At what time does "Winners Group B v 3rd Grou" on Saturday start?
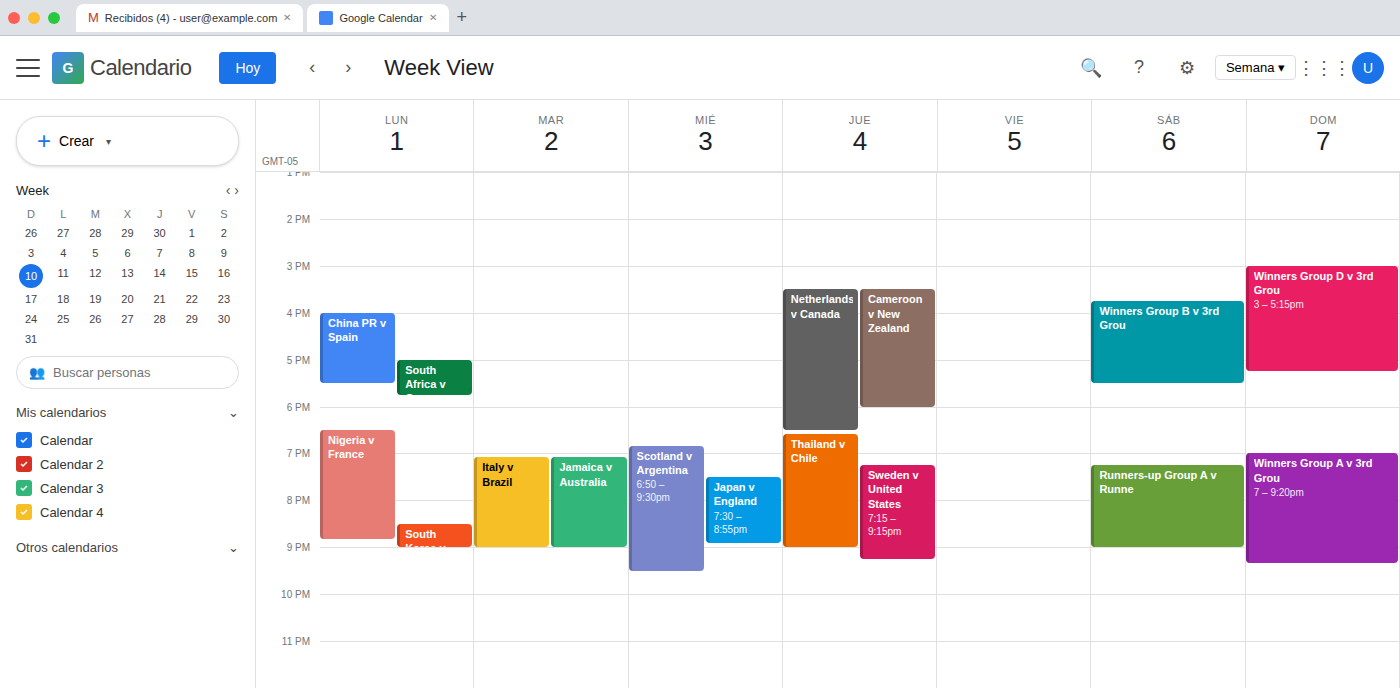
3:45 PM